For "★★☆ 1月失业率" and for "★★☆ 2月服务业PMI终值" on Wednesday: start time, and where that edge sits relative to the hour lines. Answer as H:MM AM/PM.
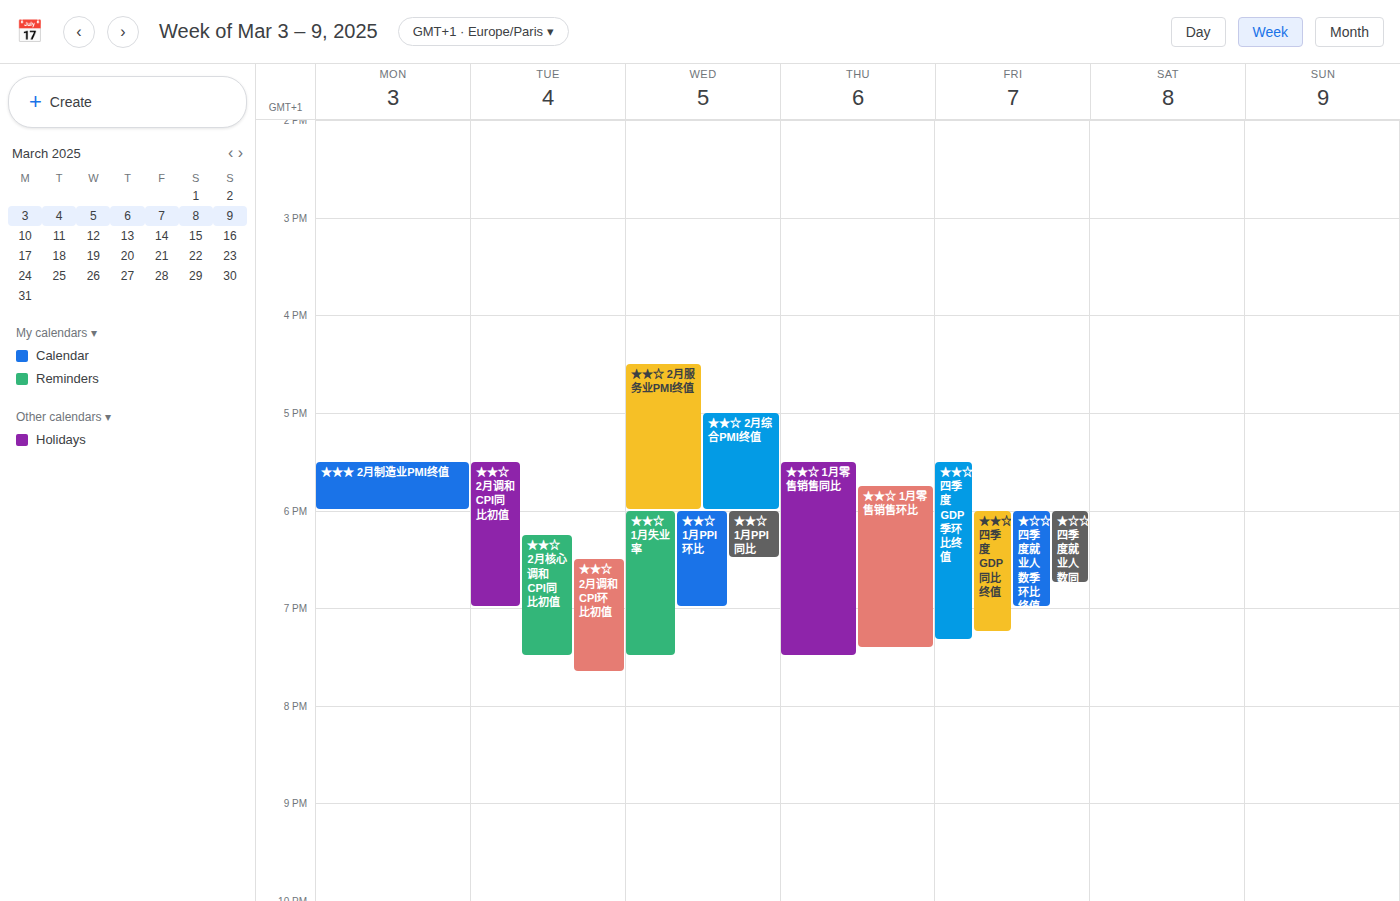
"★★☆ 1月失业率": 6:00 PM, exactly on the 6 PM line. "★★☆ 2月服务业PMI终值": 4:30 PM, halfway between the 4 PM and 5 PM lines.